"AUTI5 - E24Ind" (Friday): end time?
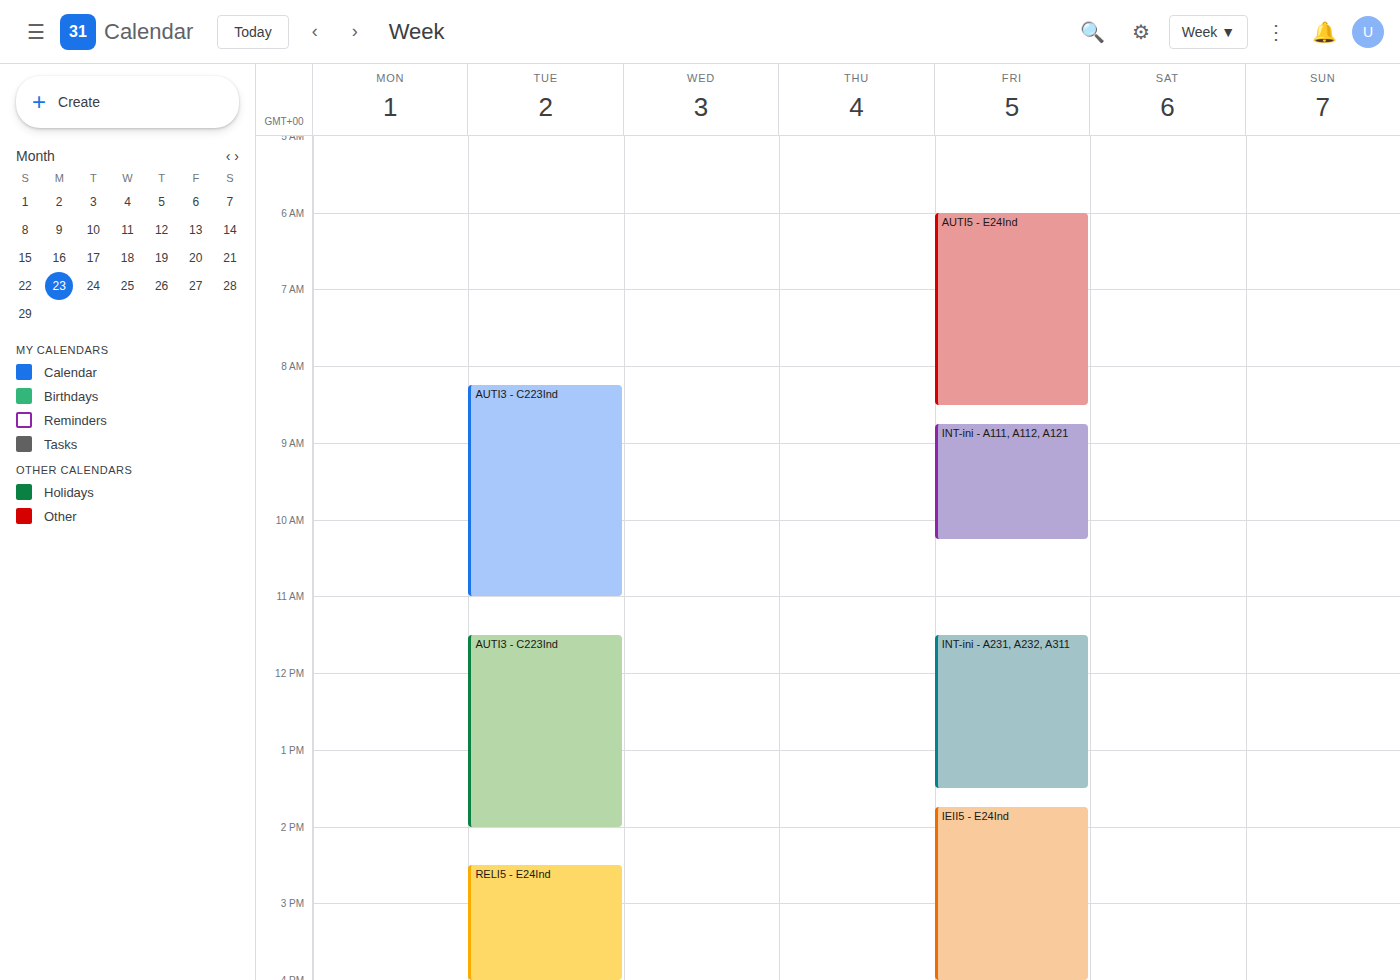
8:30 AM